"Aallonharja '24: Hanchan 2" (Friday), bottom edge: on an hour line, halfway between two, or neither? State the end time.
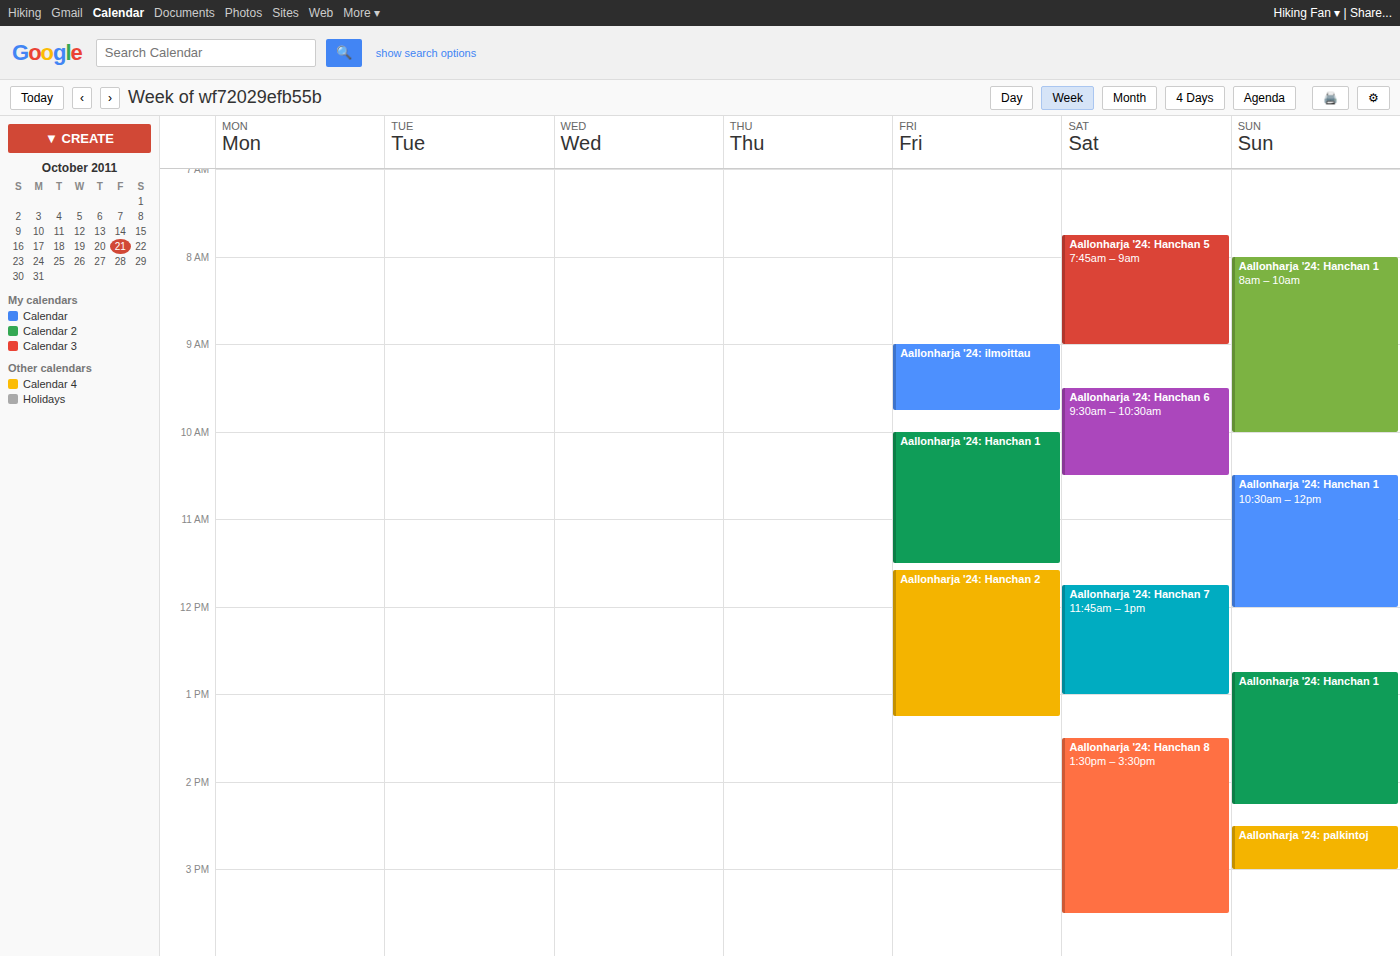
1:15 PM -- neither: a quarter of the way from the 1 PM line to the 2 PM line.